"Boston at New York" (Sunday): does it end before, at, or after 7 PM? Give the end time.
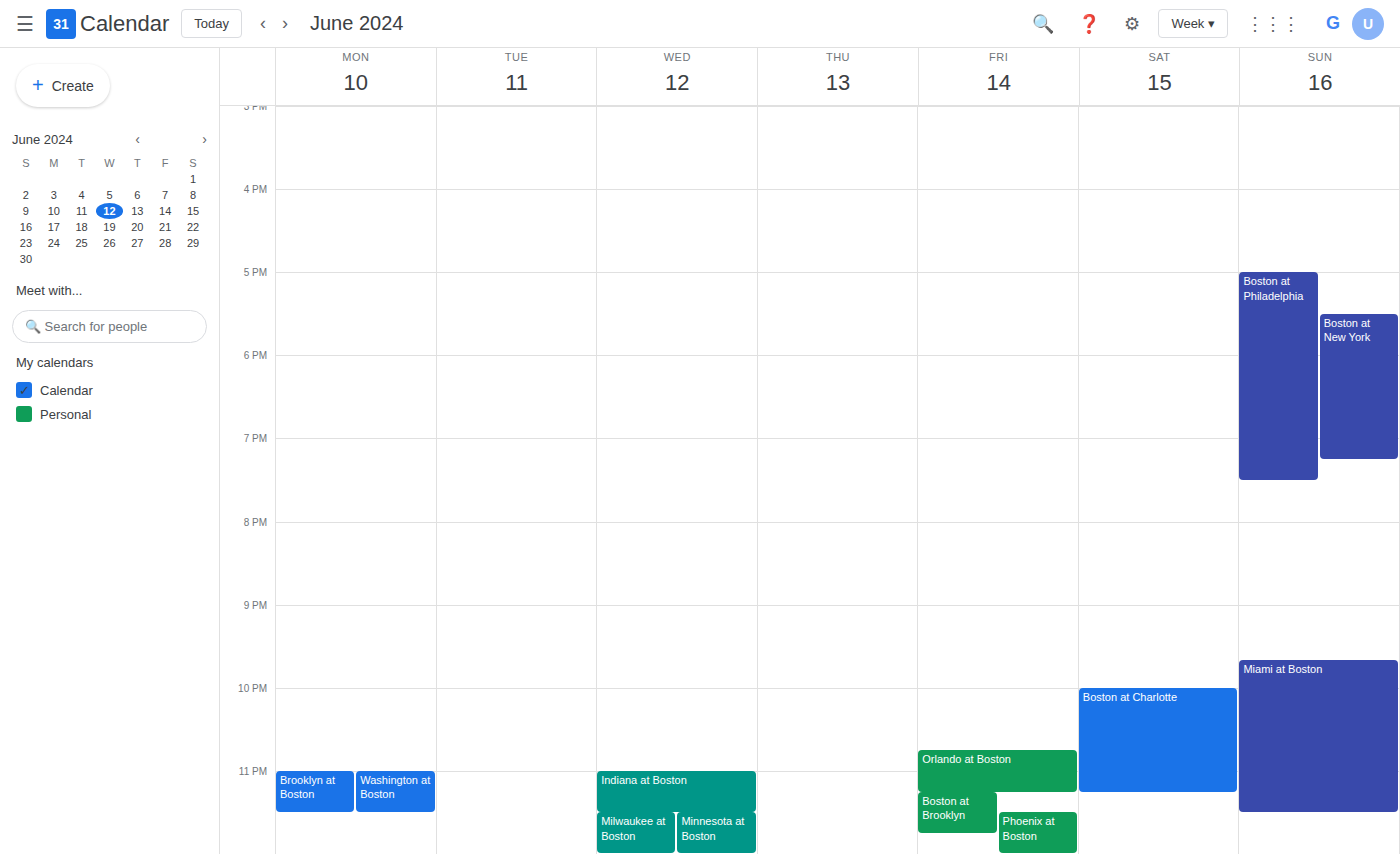
7:15 PM -- after 7 PM, 15 minutes below the 7 PM line.